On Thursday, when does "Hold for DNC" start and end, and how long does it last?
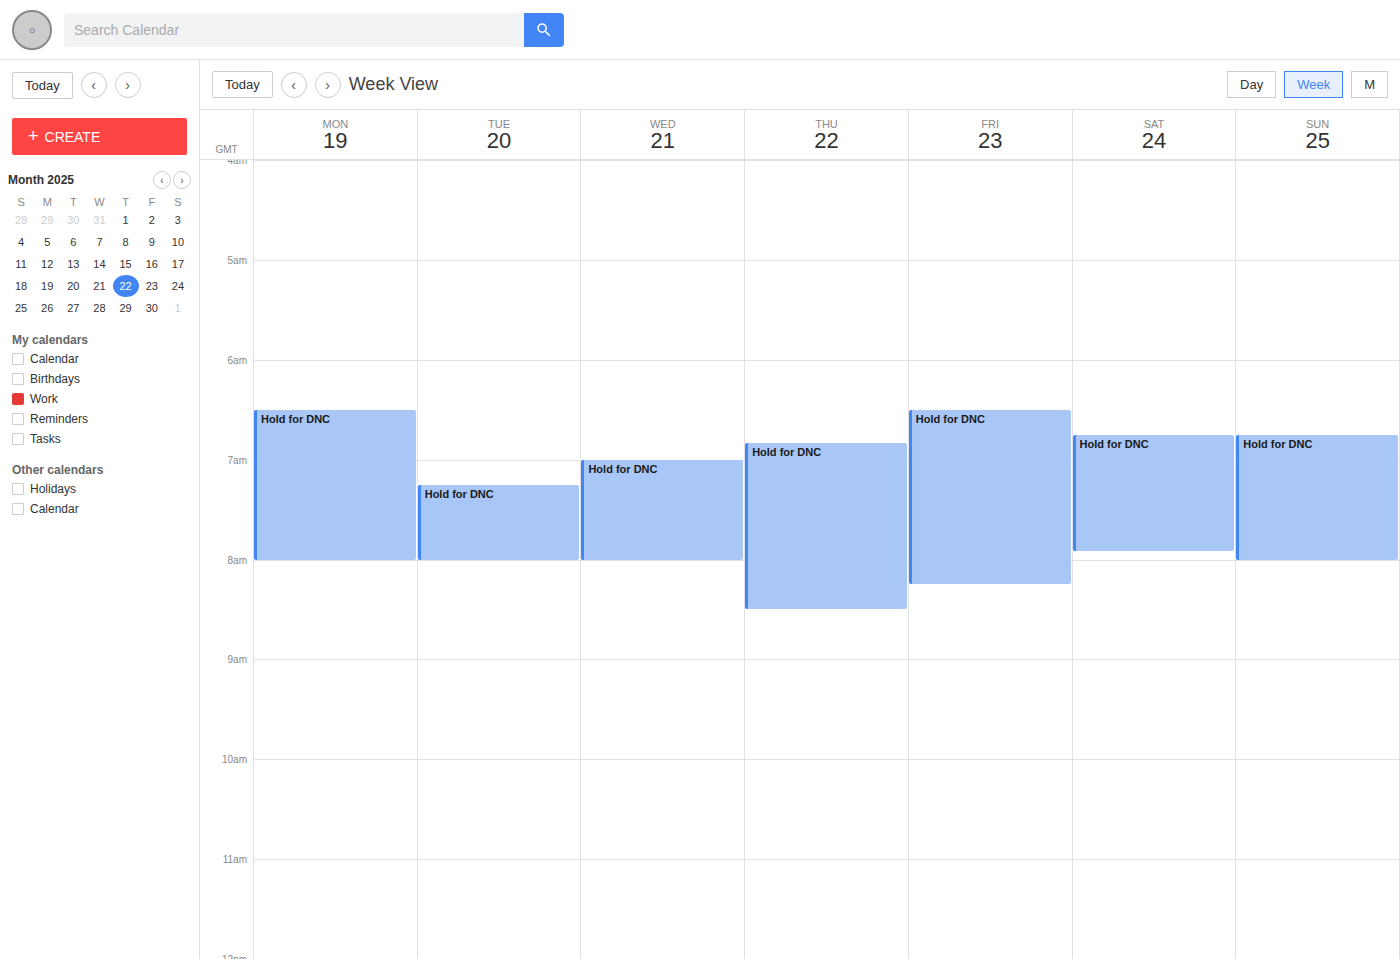
6:50 AM to 8:30 AM, 1 hour 40 minutes